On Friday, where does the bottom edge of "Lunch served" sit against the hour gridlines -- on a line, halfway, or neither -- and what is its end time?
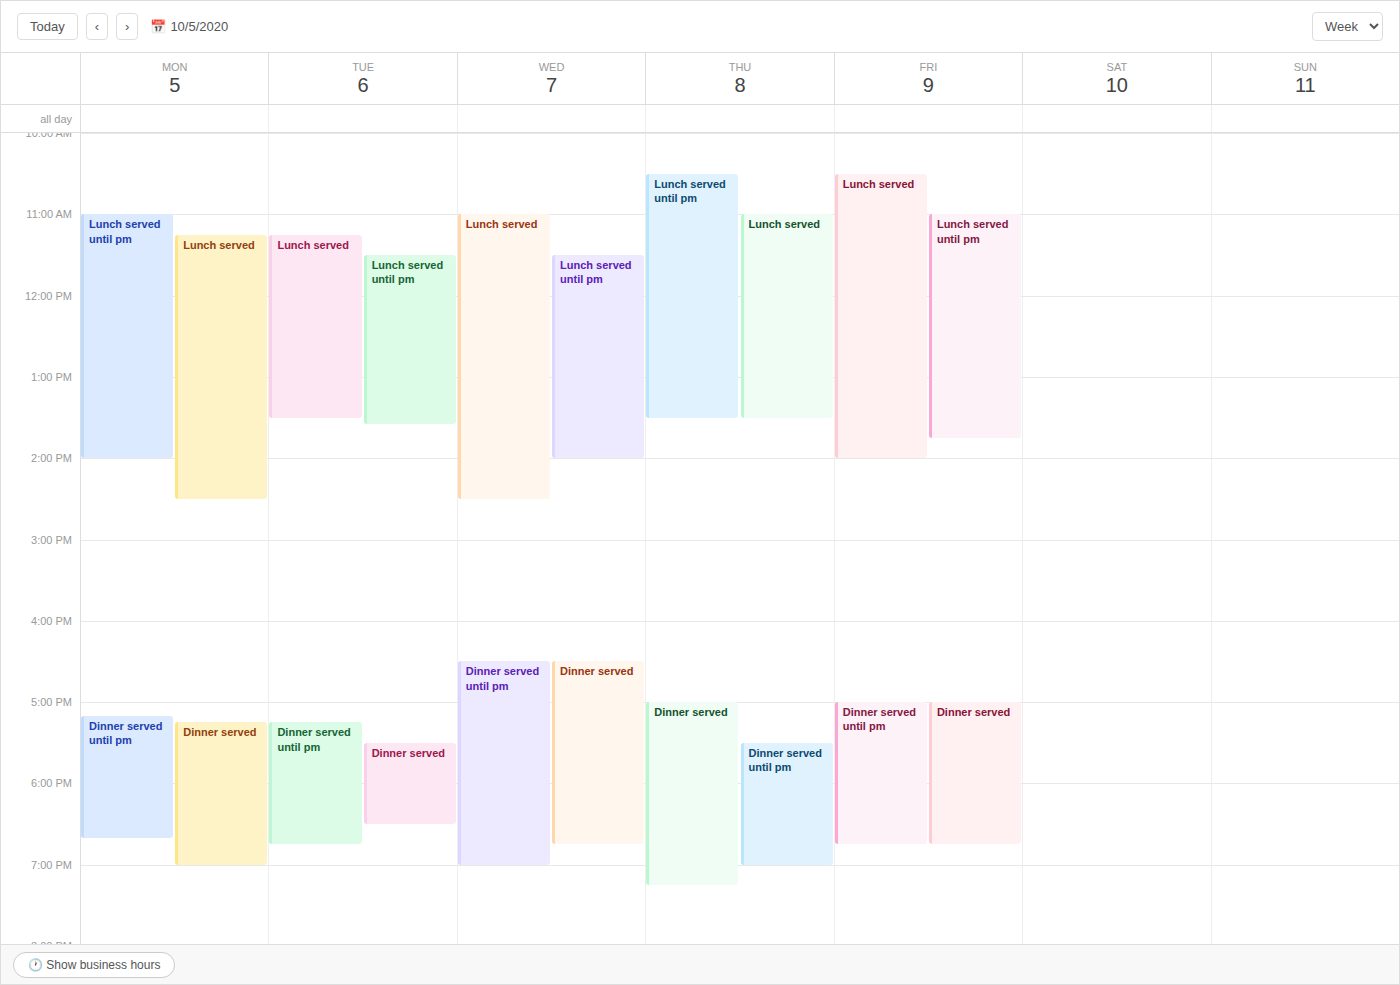
2:00 PM -- exactly on the 2 PM line.